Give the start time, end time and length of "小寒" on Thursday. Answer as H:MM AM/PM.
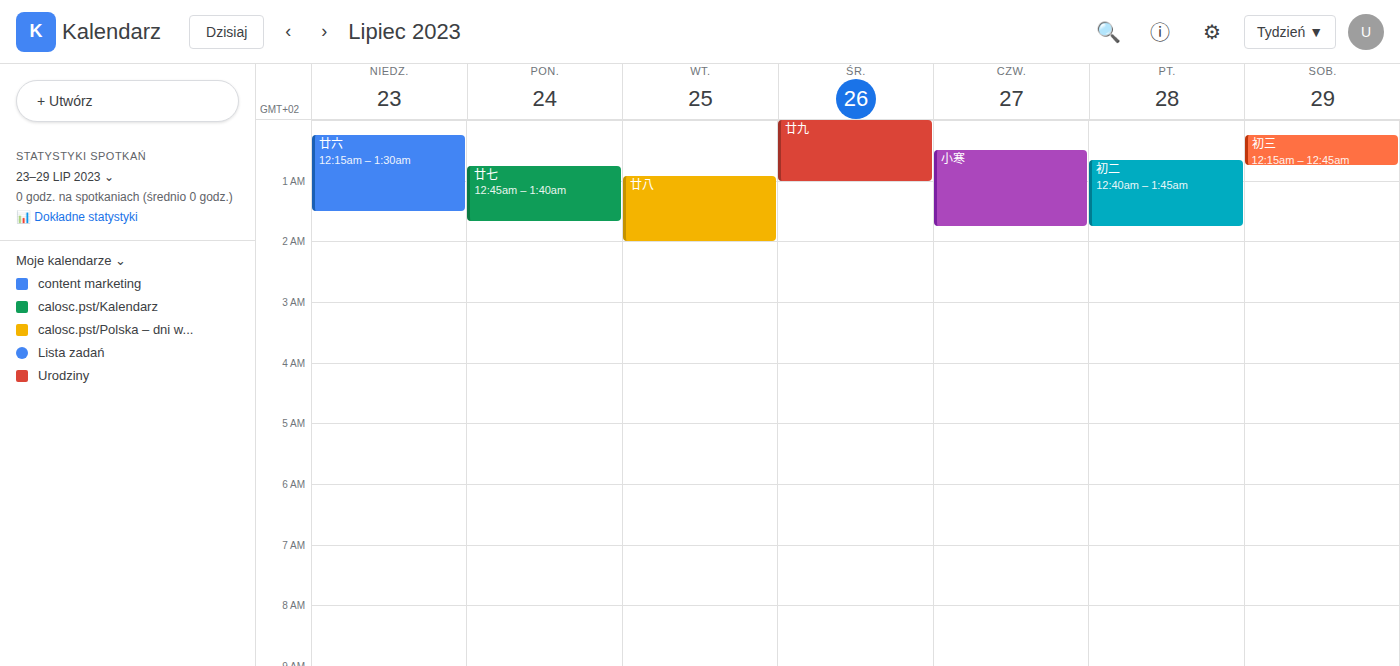
12:30 AM to 1:45 AM, 1 hour 15 minutes